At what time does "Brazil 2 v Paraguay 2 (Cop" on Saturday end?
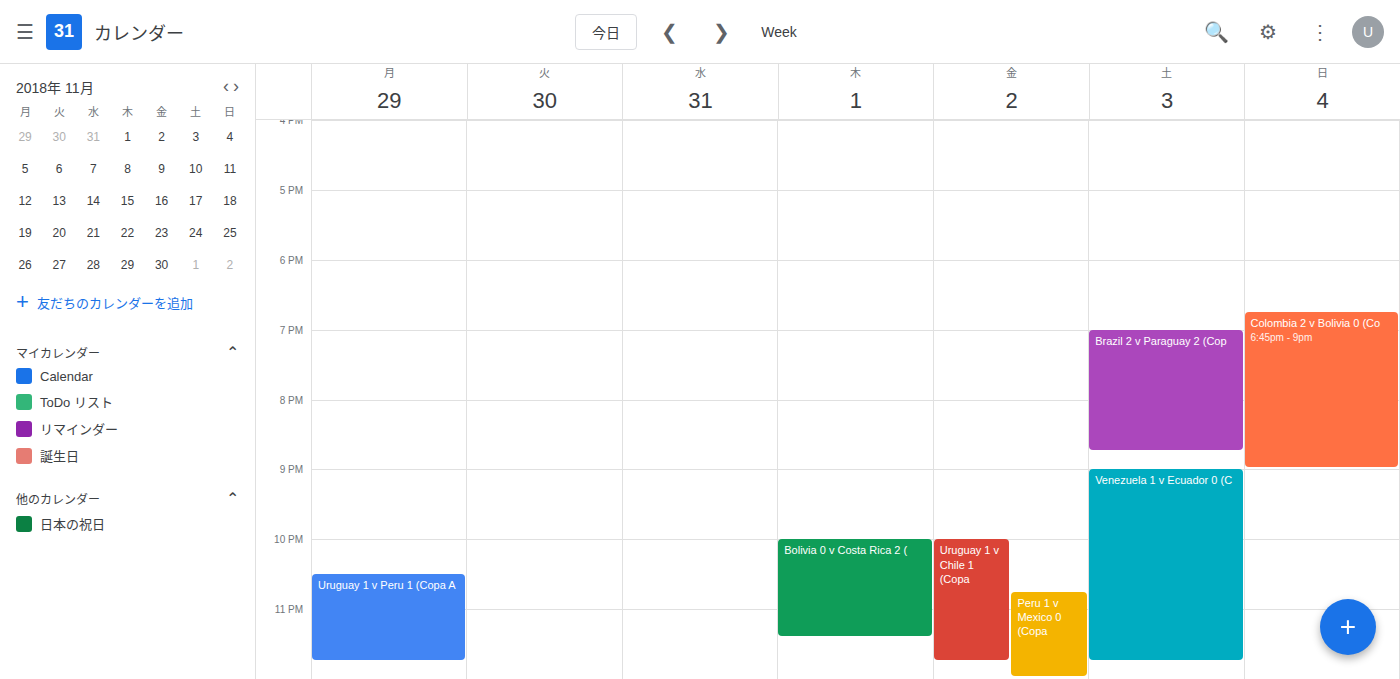
8:45 PM